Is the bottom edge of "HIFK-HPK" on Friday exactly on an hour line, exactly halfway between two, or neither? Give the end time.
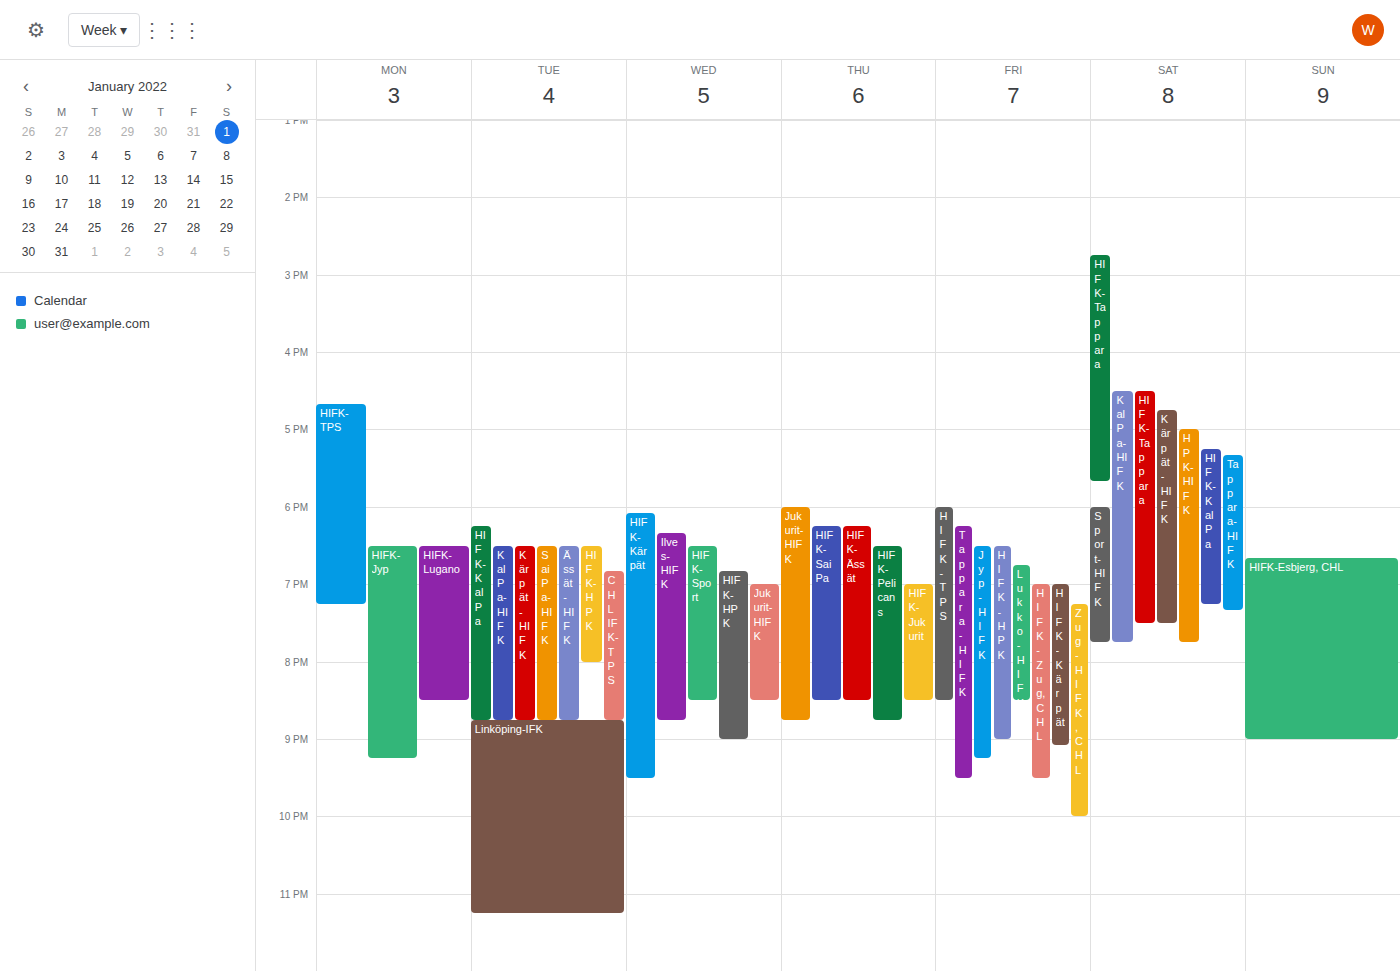
9:00 PM -- exactly on the 9 PM line.